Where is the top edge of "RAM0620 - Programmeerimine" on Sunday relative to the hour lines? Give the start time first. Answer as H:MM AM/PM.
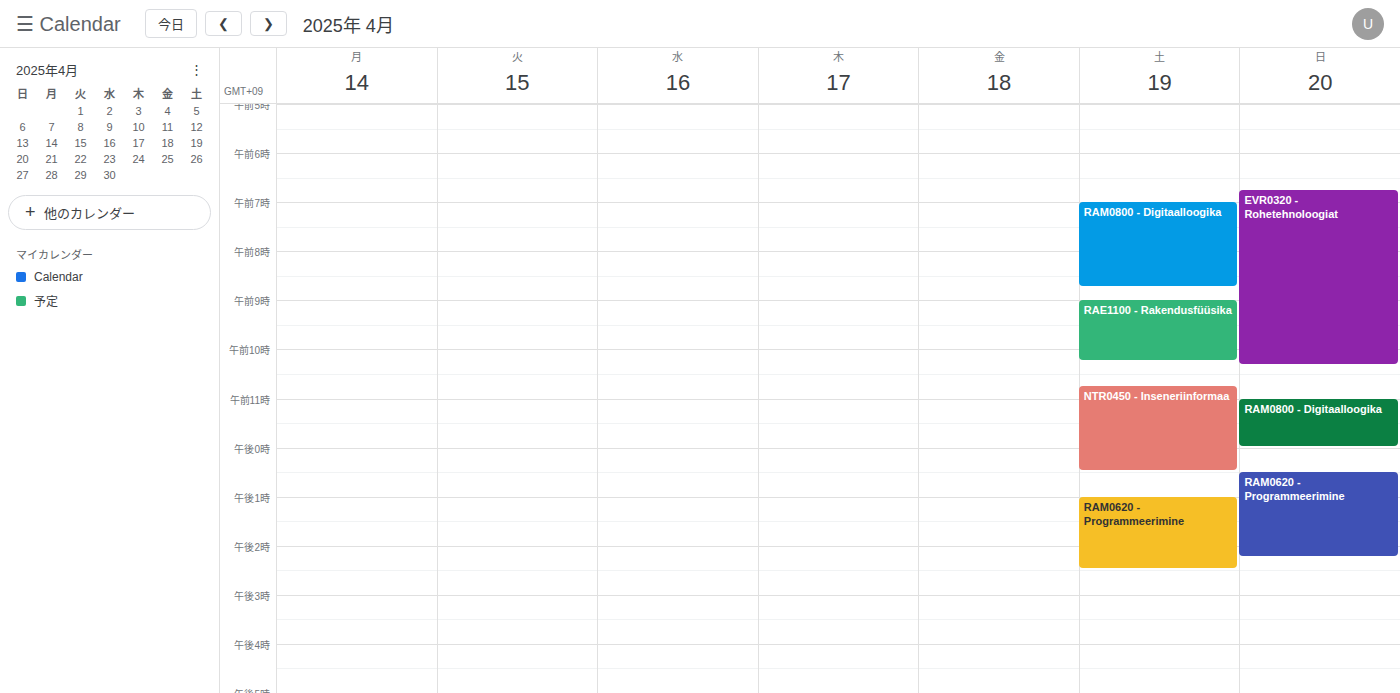
12:30 PM -- halfway between the 12 PM and 1 PM lines.